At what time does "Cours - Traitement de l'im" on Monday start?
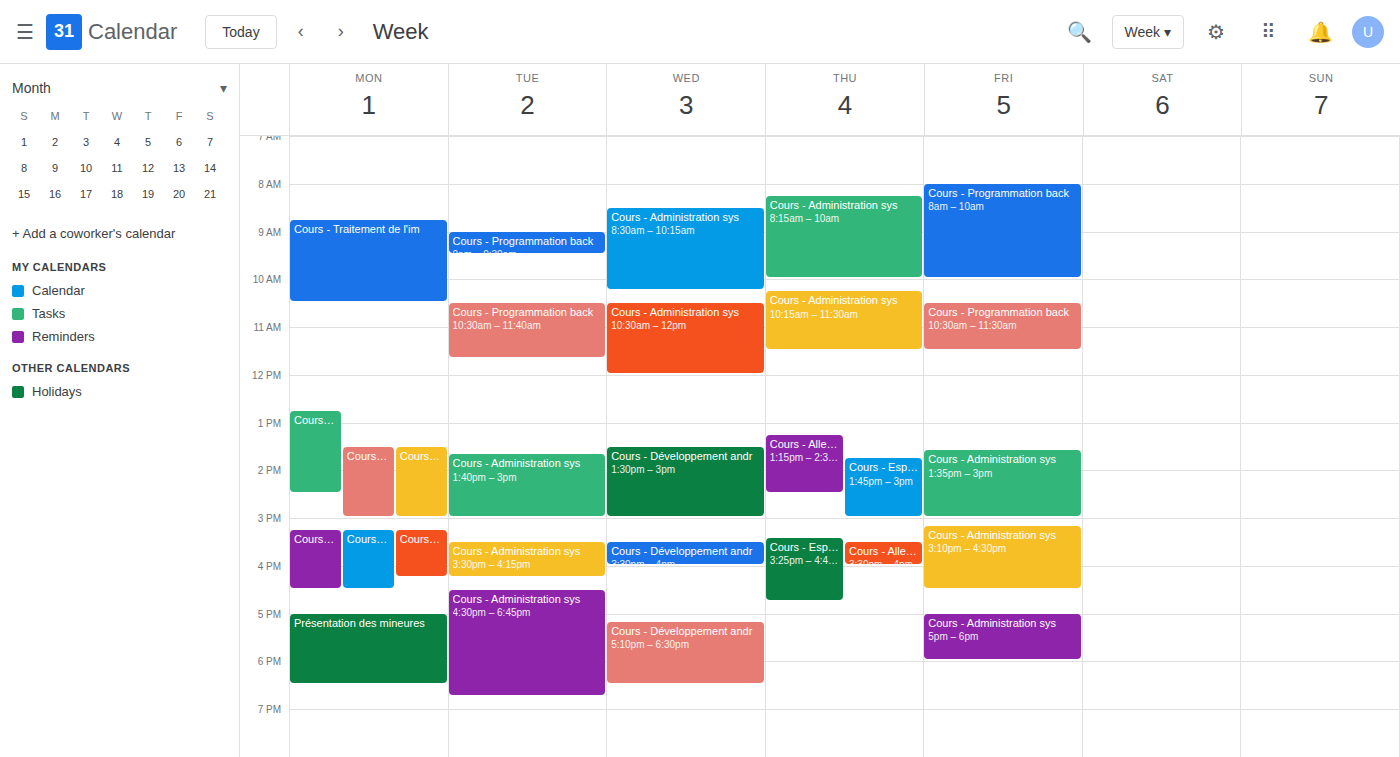
8:45 AM